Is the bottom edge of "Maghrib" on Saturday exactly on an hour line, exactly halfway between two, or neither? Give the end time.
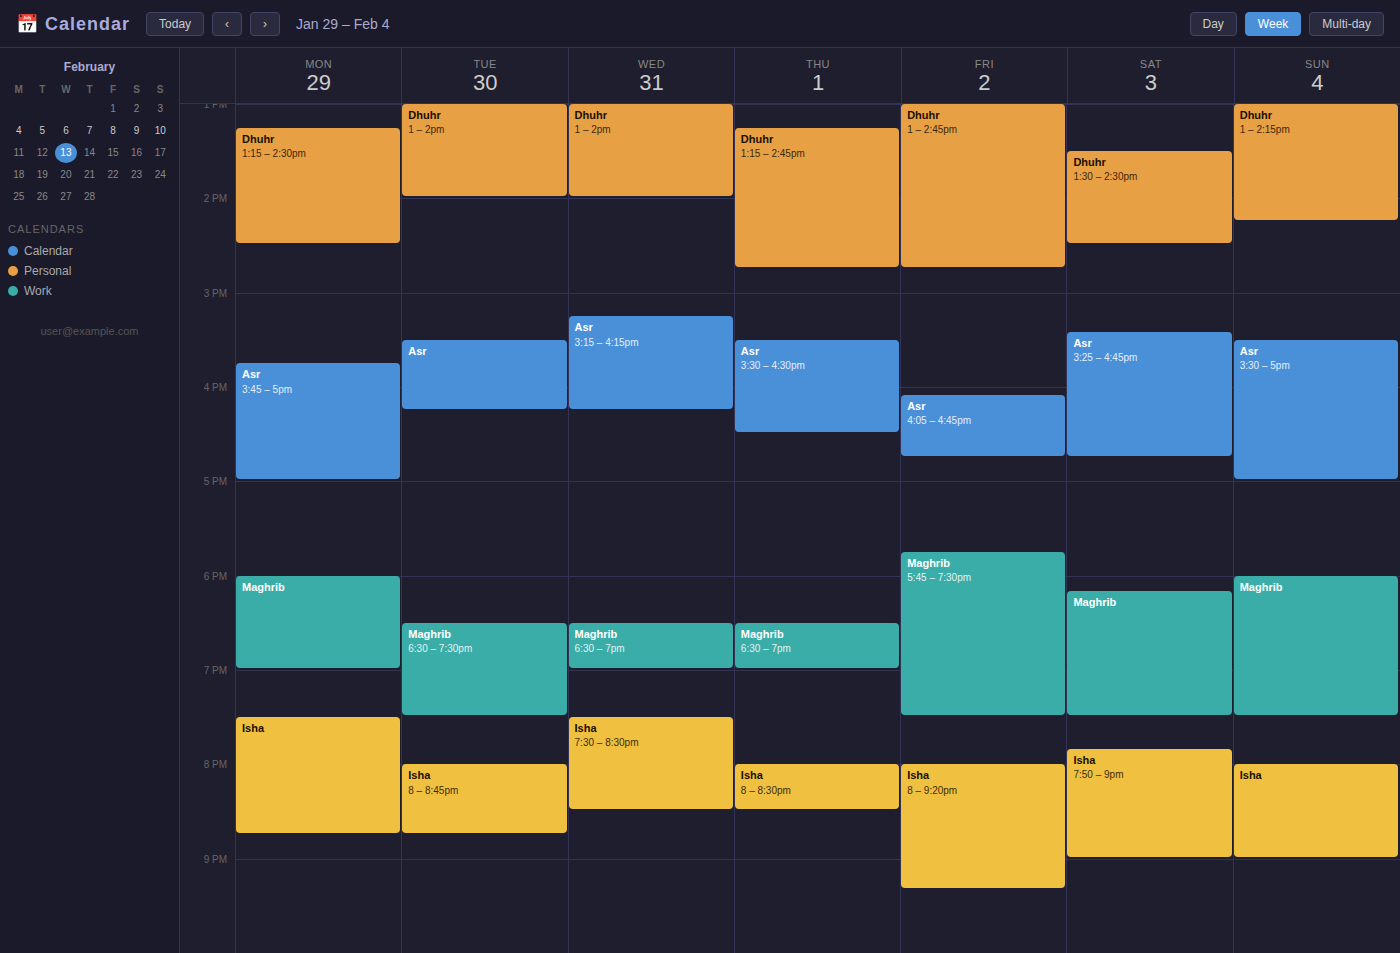
7:30 PM -- halfway between the 7 PM and 8 PM lines.